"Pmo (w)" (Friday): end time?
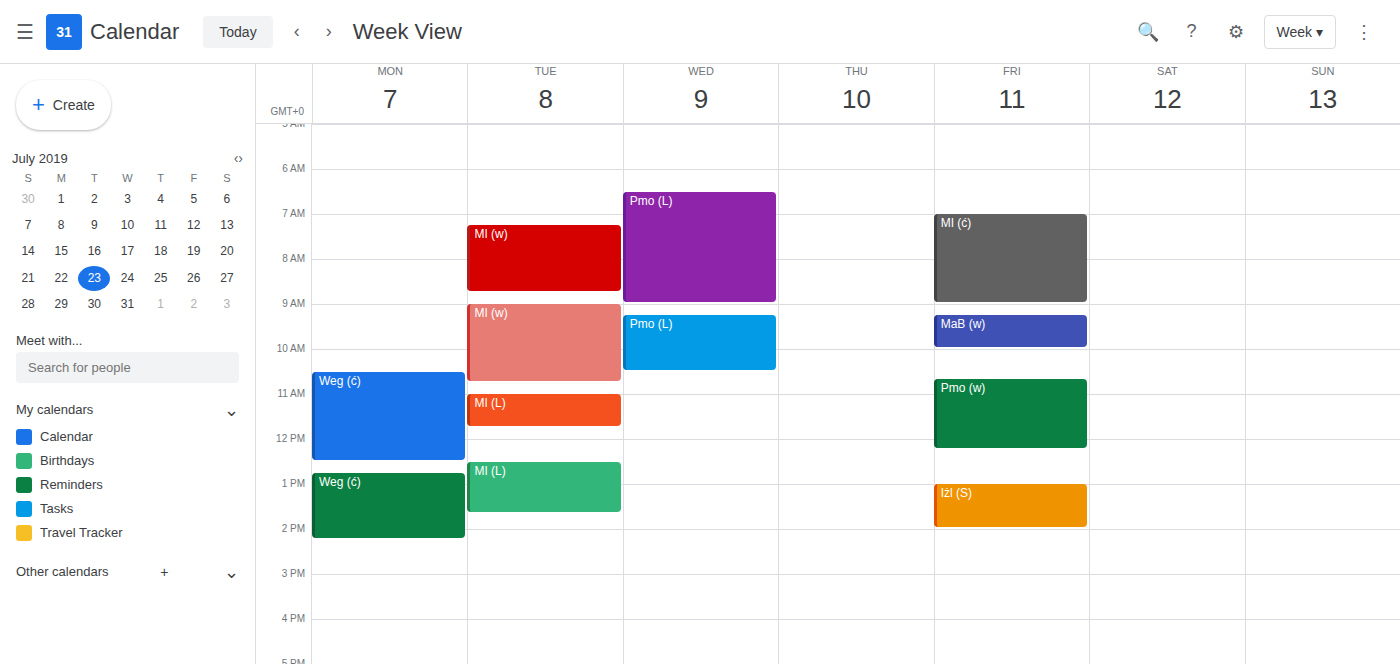
12:15